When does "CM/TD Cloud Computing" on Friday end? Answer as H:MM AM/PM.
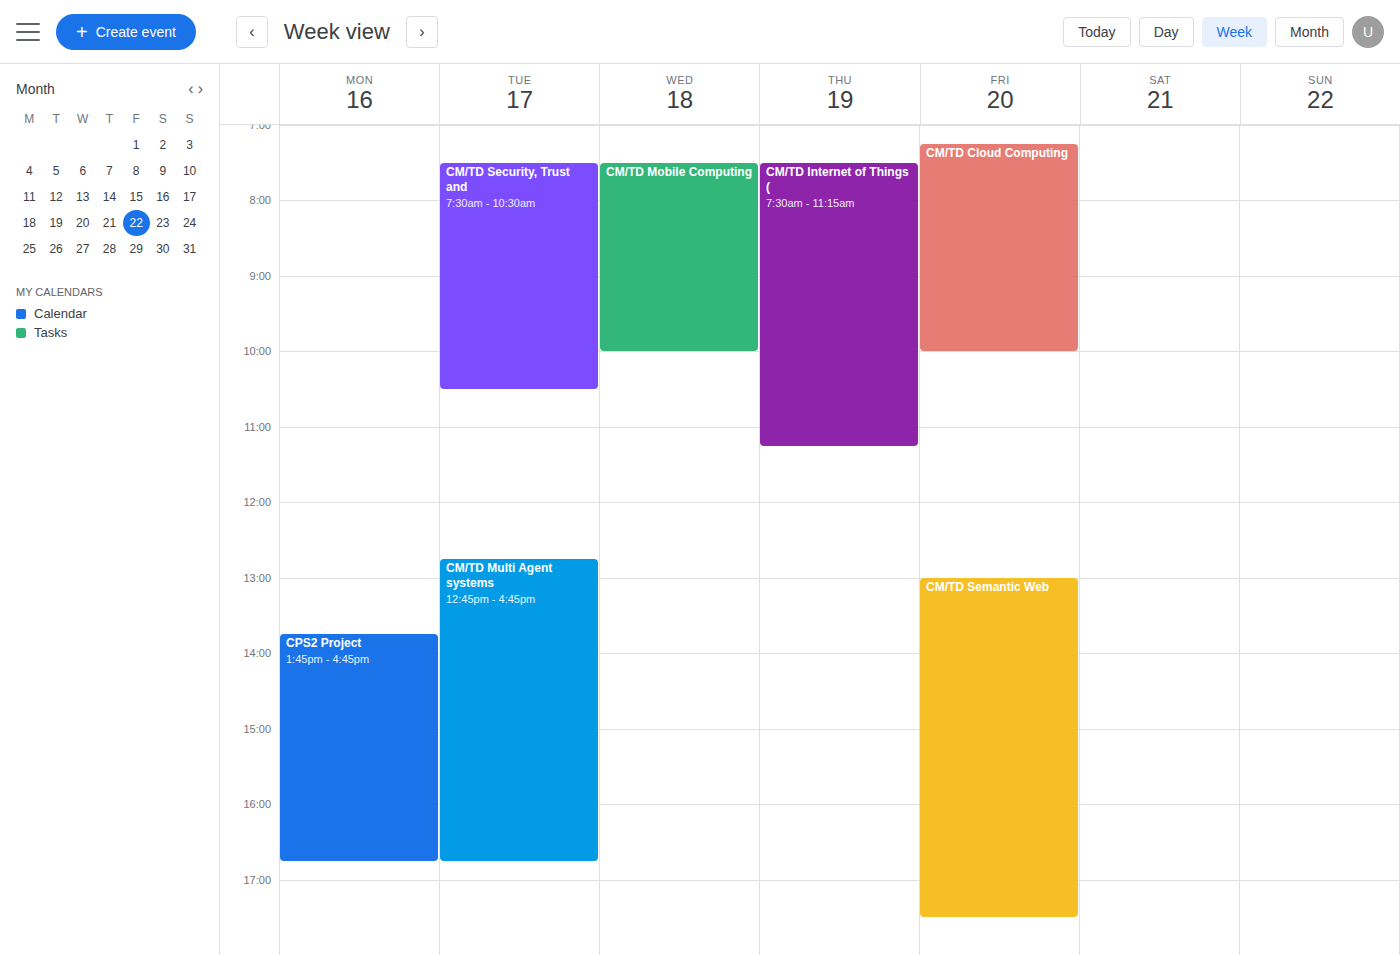
10:00 AM